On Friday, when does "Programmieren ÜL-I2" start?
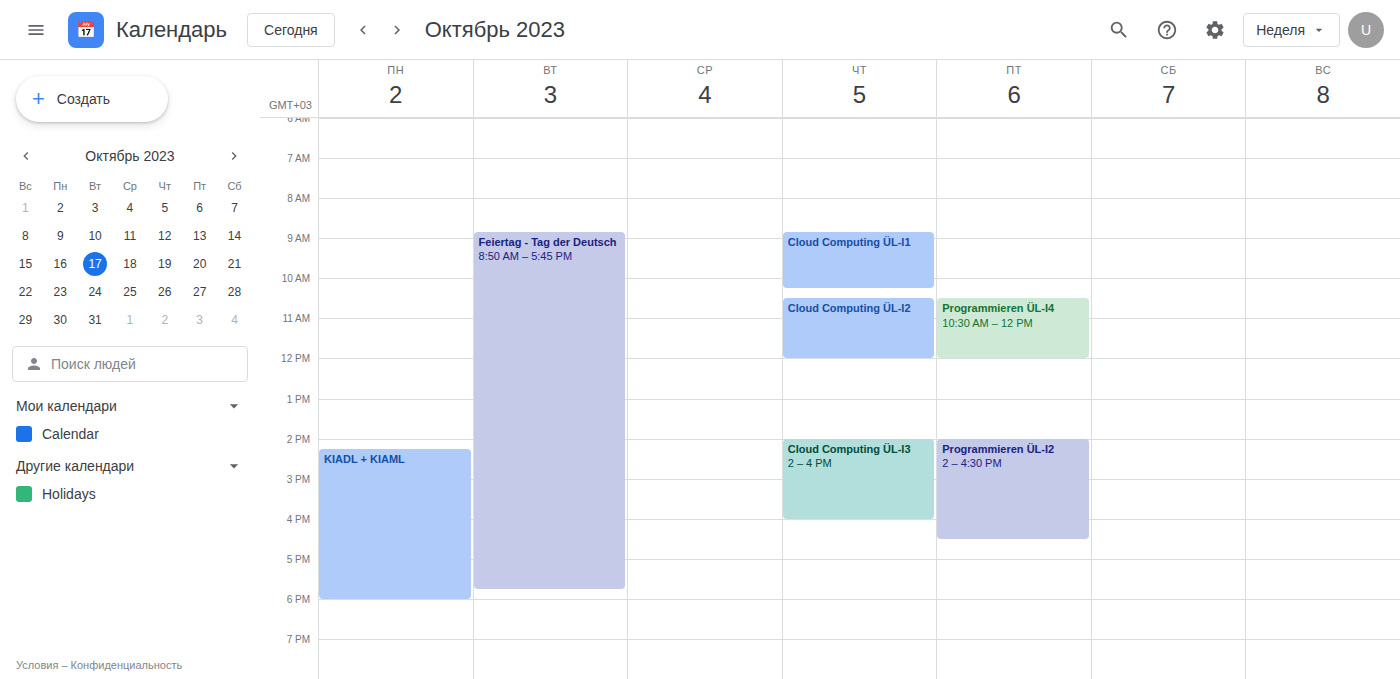
2:00 PM